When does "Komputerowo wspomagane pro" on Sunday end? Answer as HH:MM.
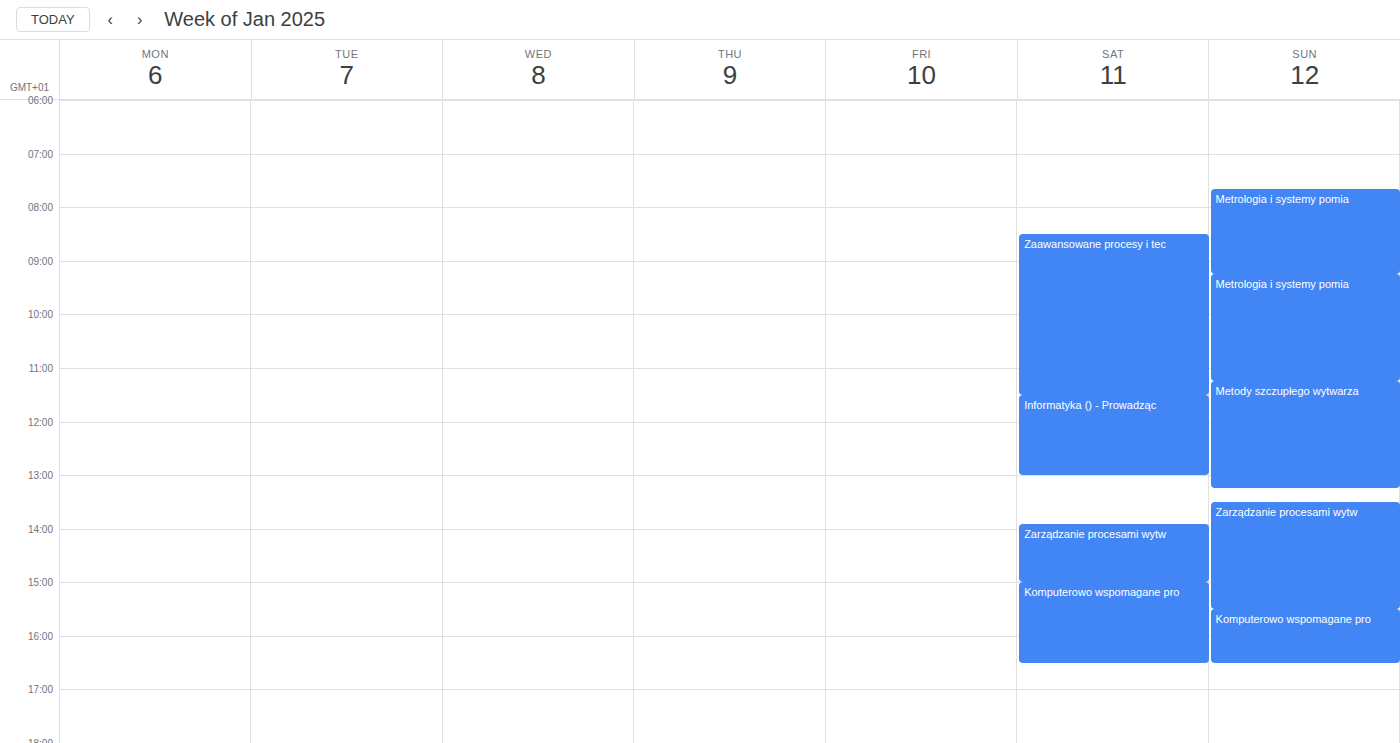
16:30